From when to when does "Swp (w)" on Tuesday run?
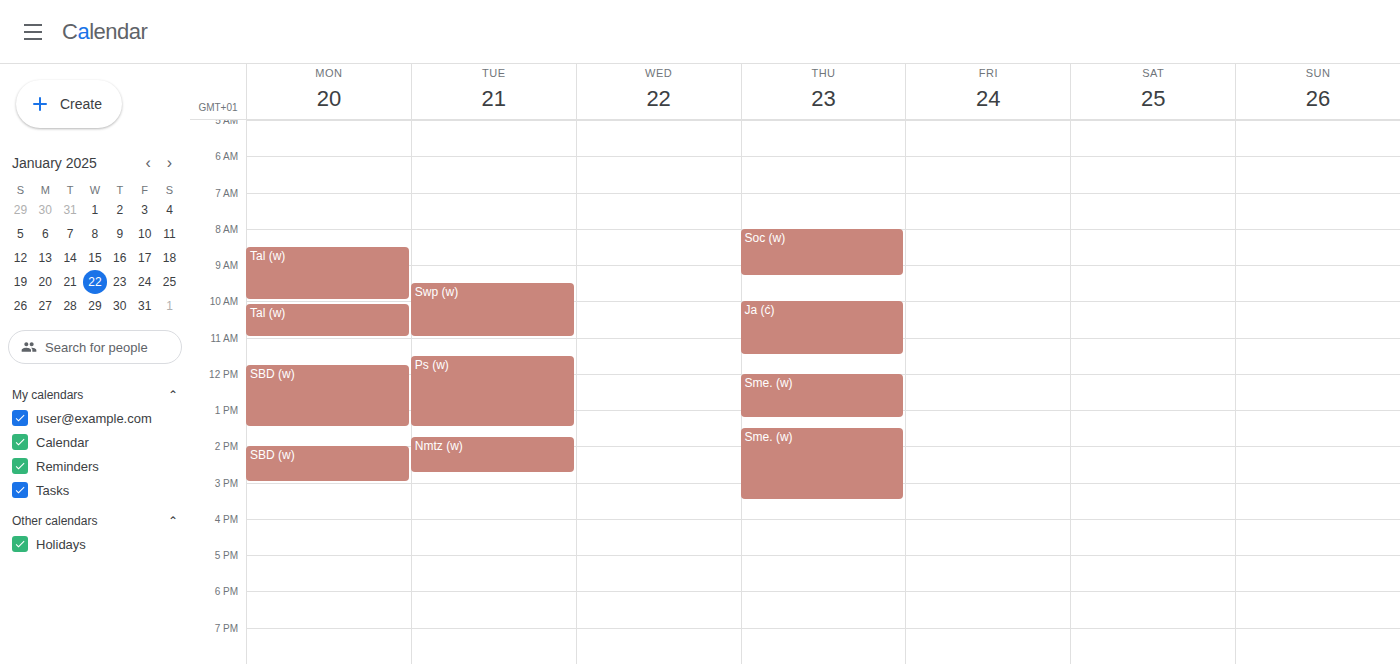
9:30 AM to 11:00 AM